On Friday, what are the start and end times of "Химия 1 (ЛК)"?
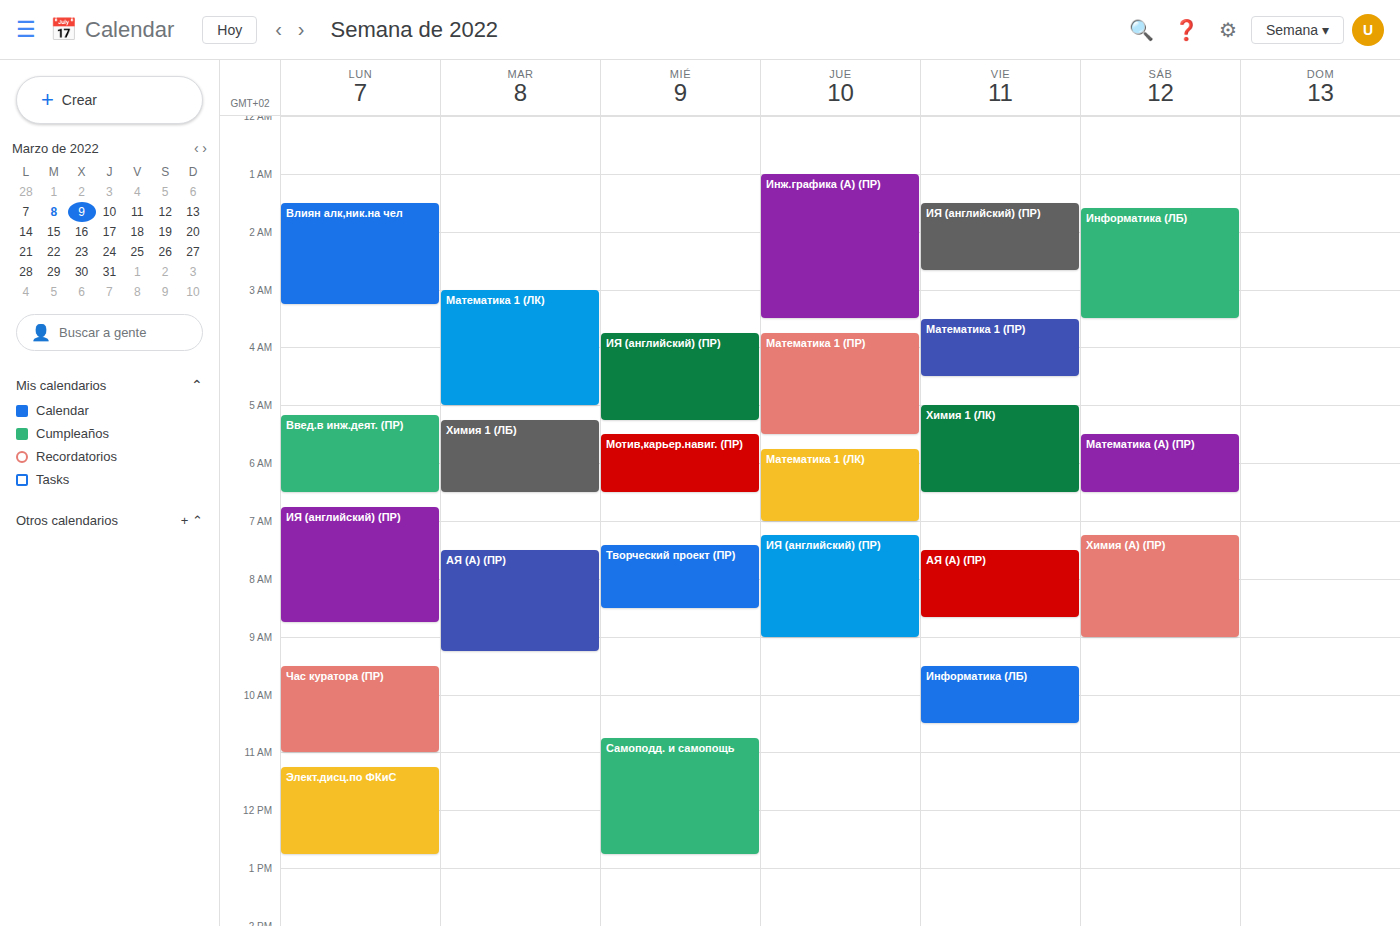
05:00 to 06:30